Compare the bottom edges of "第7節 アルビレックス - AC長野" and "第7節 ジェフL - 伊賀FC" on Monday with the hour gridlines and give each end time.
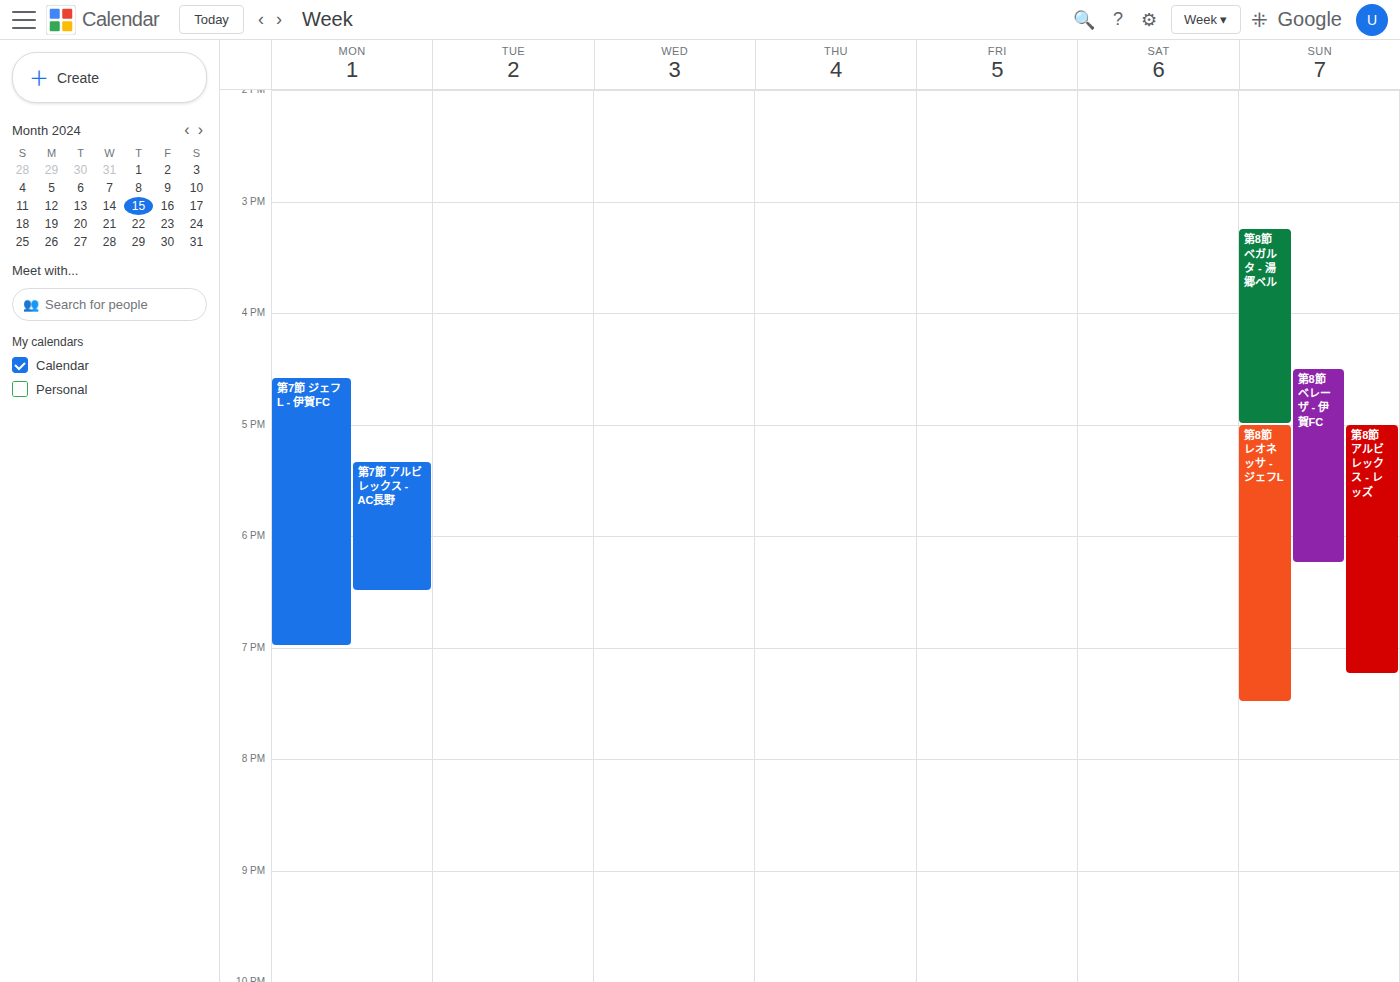
"第7節 アルビレックス - AC長野": 18:30, halfway between the 18:00 and 19:00 lines. "第7節 ジェフL - 伊賀FC": 19:00, exactly on the 19:00 line.